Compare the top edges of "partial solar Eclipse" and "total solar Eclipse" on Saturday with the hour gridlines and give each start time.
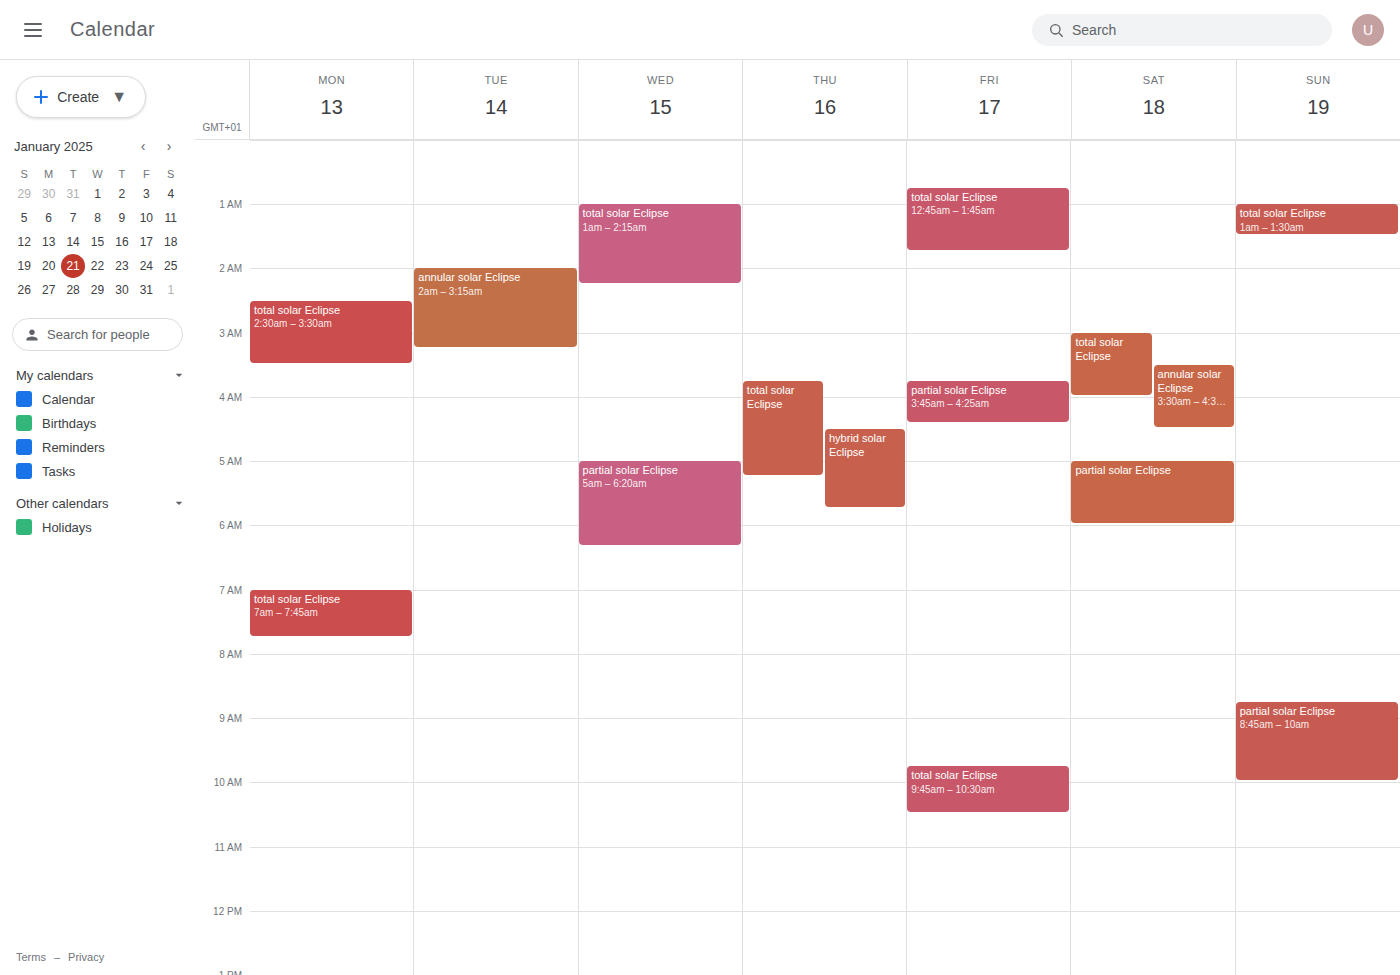
"partial solar Eclipse": 5:00 AM, exactly on the 5 AM line. "total solar Eclipse": 3:00 AM, exactly on the 3 AM line.